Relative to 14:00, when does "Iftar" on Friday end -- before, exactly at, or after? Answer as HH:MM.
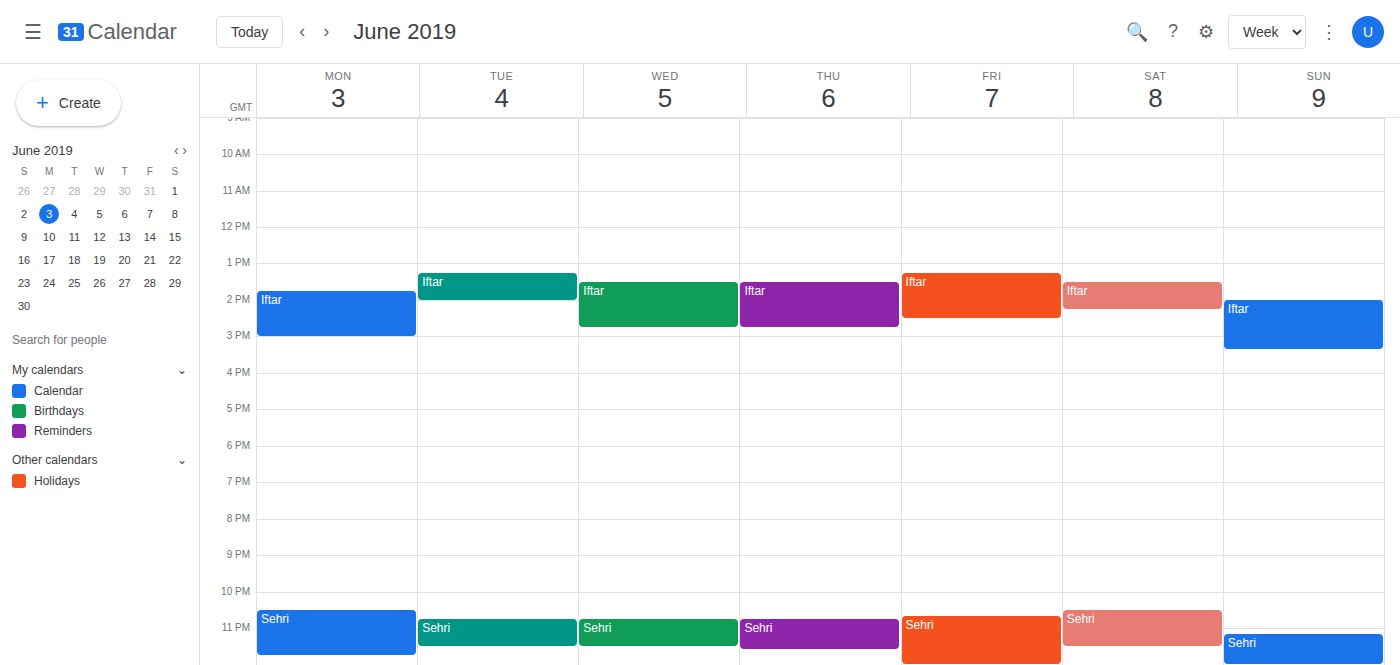
14:30 -- after 14:00, 30 minutes below the 14:00 line.